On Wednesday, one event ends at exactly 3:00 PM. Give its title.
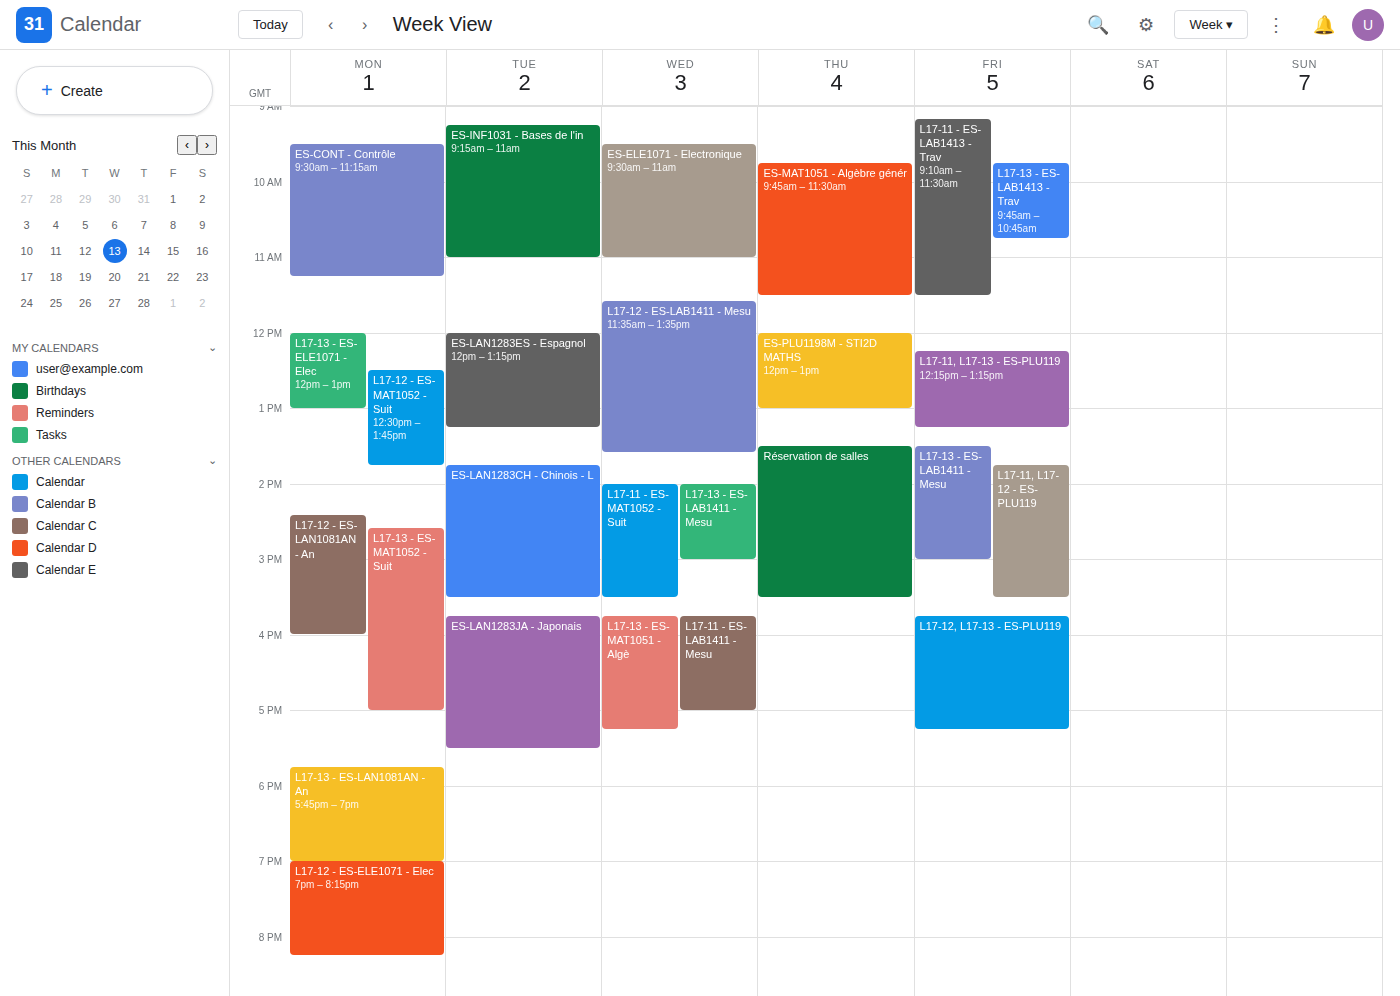
"L17-13 - ES-LAB1411 - Mesu"